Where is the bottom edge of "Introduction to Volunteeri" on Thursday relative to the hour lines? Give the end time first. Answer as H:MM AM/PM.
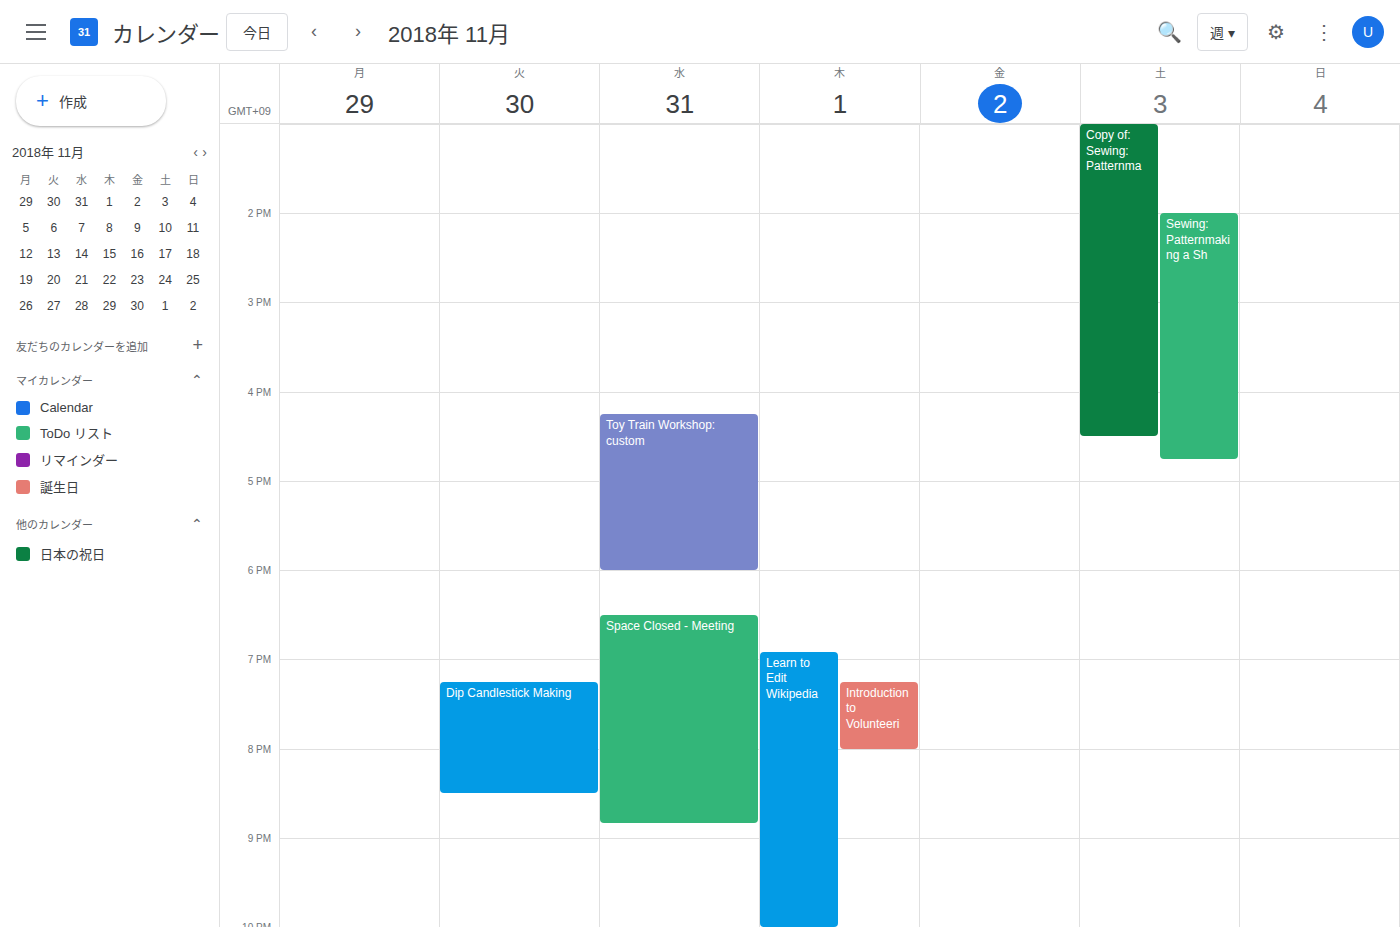
8:00 PM -- exactly on the 8 PM line.